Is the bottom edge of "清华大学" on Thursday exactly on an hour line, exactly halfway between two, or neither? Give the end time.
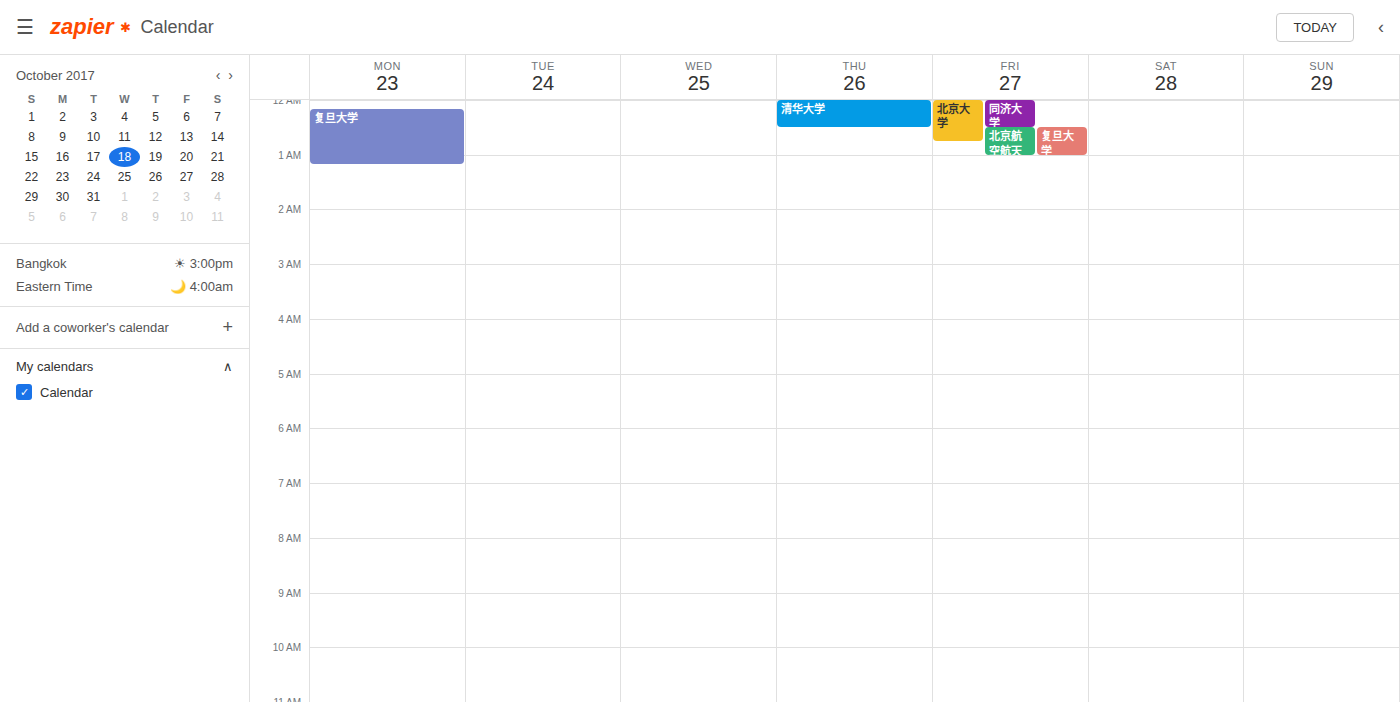
12:30 AM -- halfway between the 12 AM and 1 AM lines.